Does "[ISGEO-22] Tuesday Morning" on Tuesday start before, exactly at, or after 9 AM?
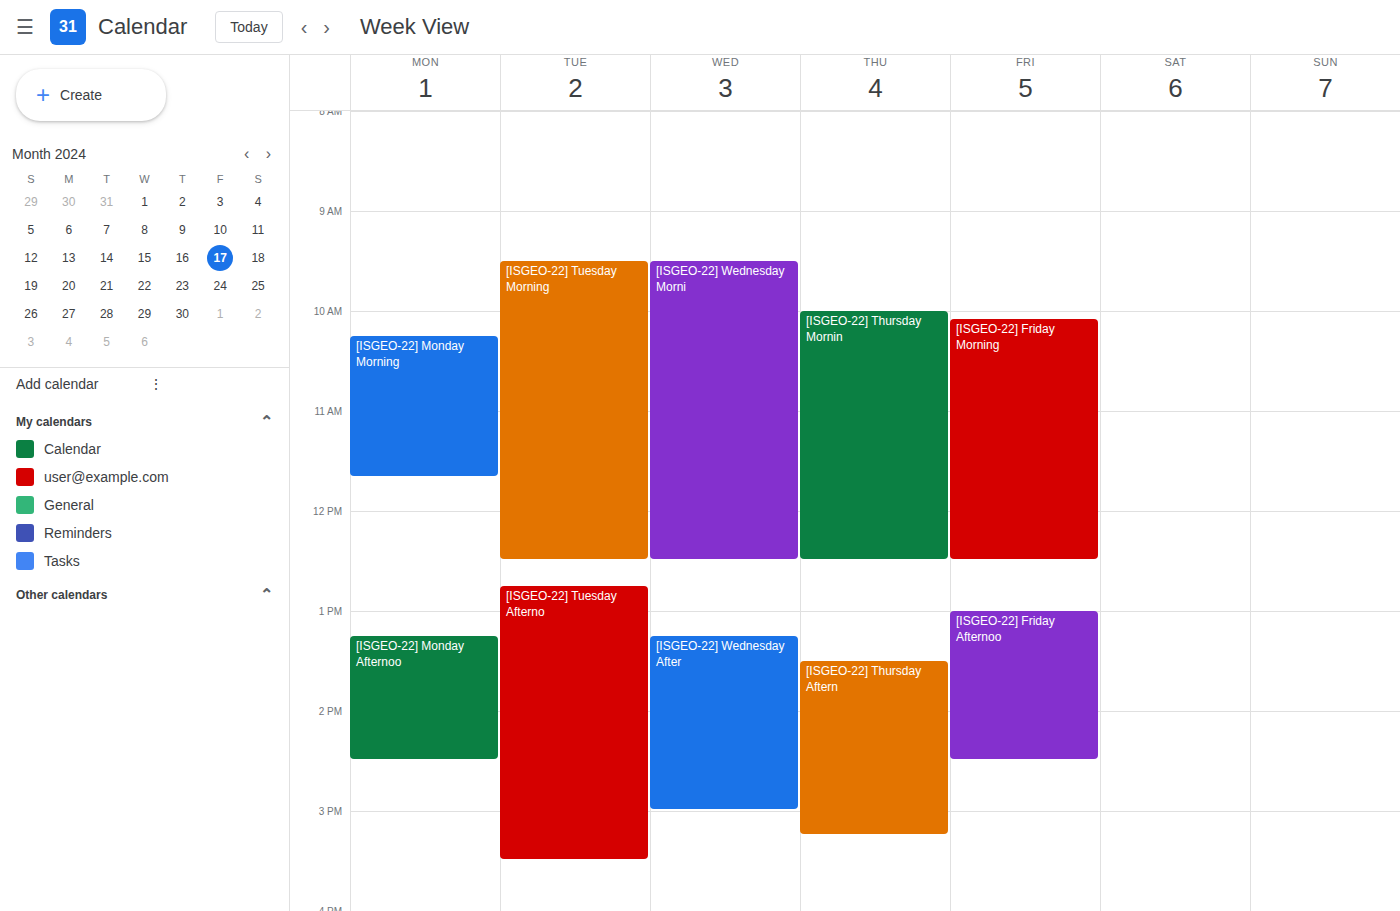
9:30 AM -- after 9 AM, 30 minutes below the 9 AM line.